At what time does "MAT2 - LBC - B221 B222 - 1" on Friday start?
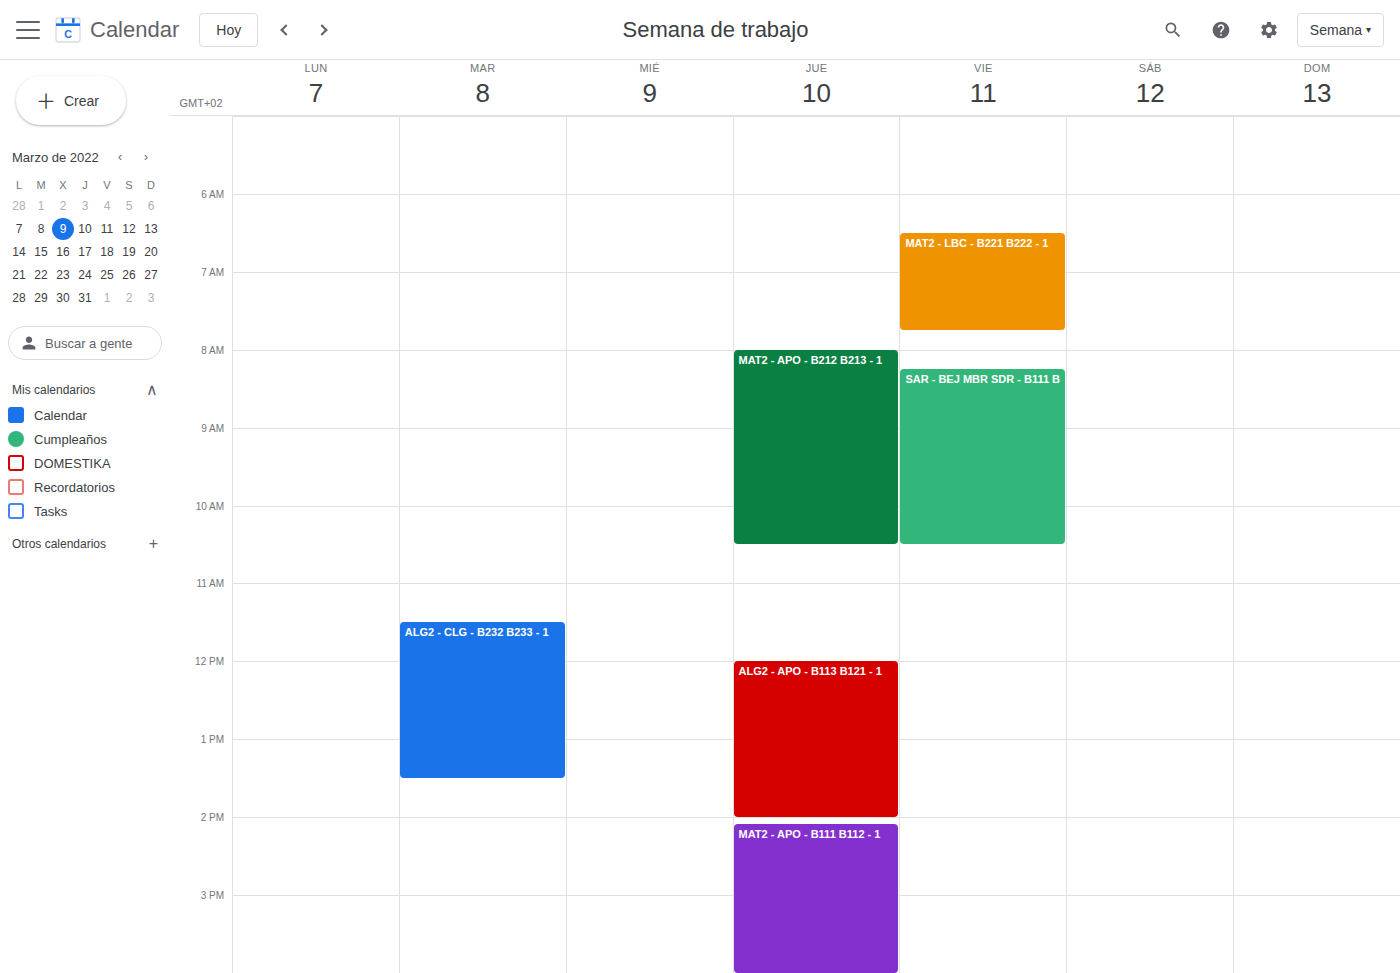
6:30 AM